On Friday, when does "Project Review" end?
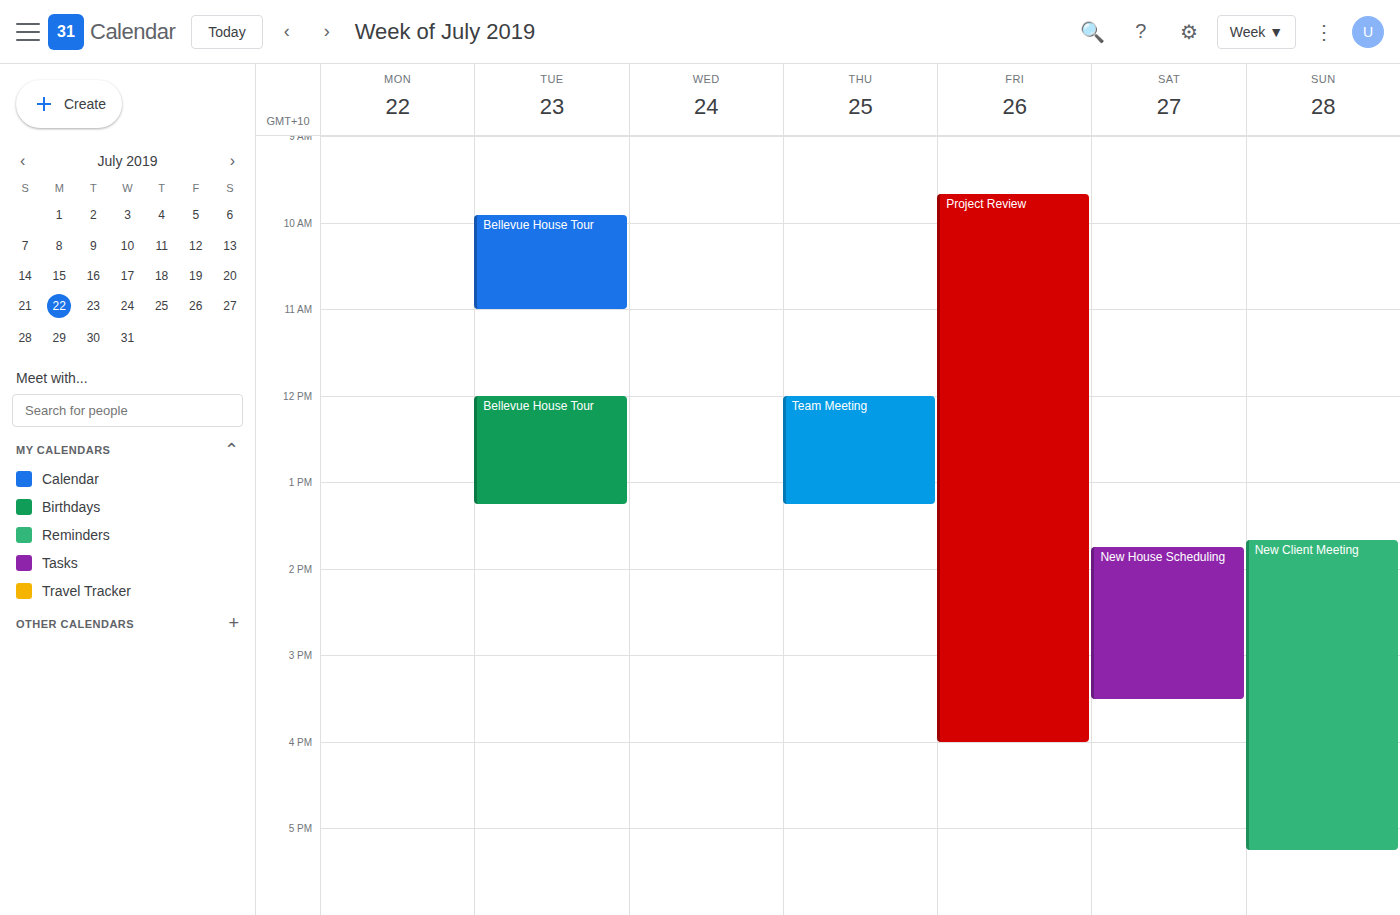
4:00 PM